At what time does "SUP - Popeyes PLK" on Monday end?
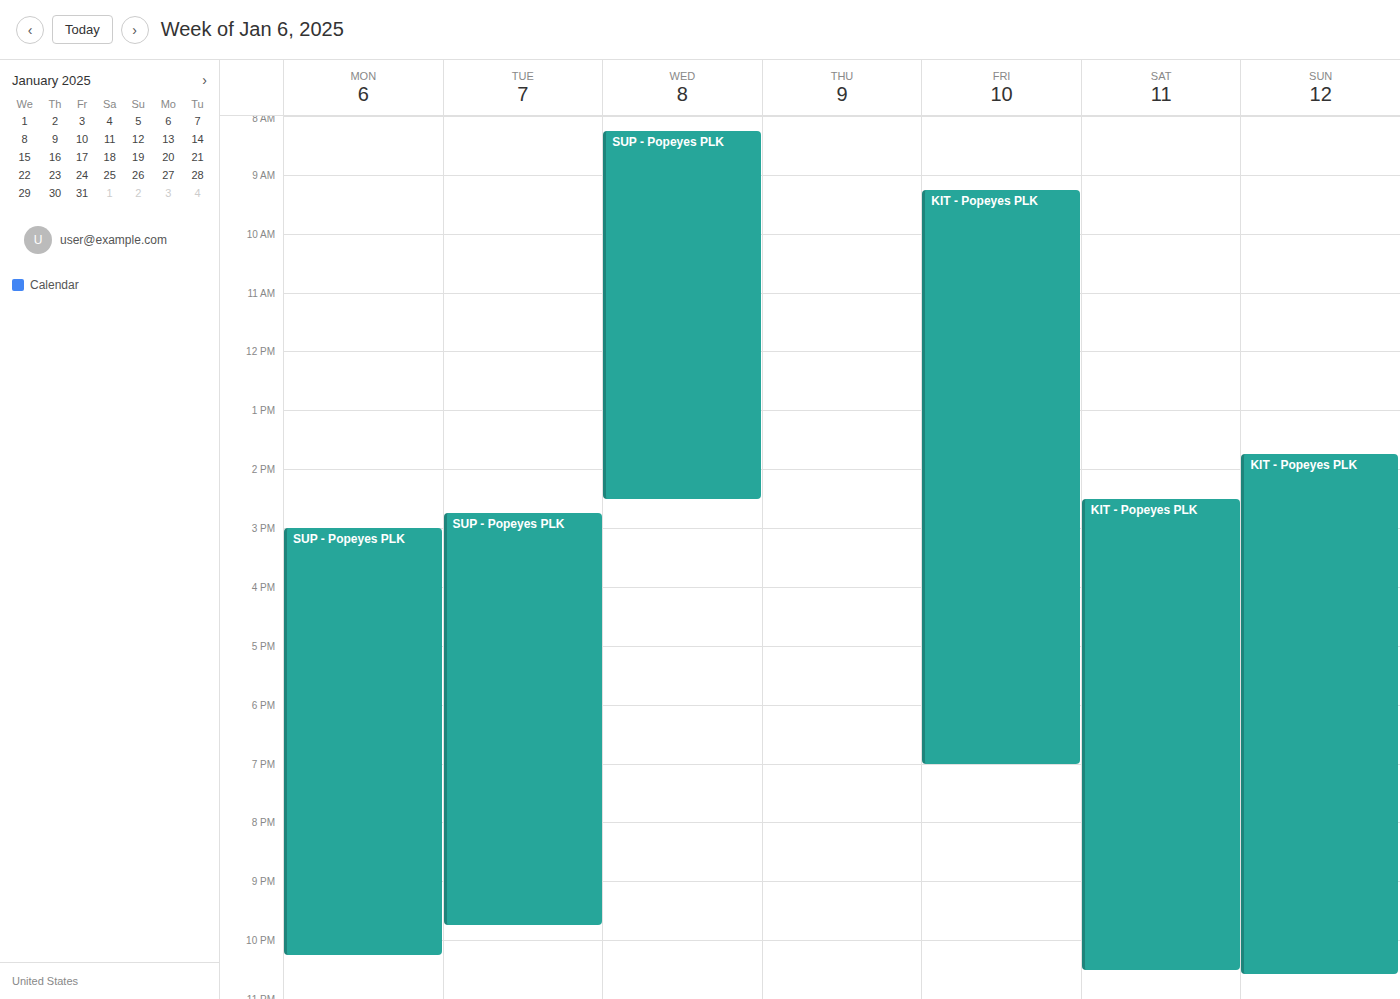
10:15 PM